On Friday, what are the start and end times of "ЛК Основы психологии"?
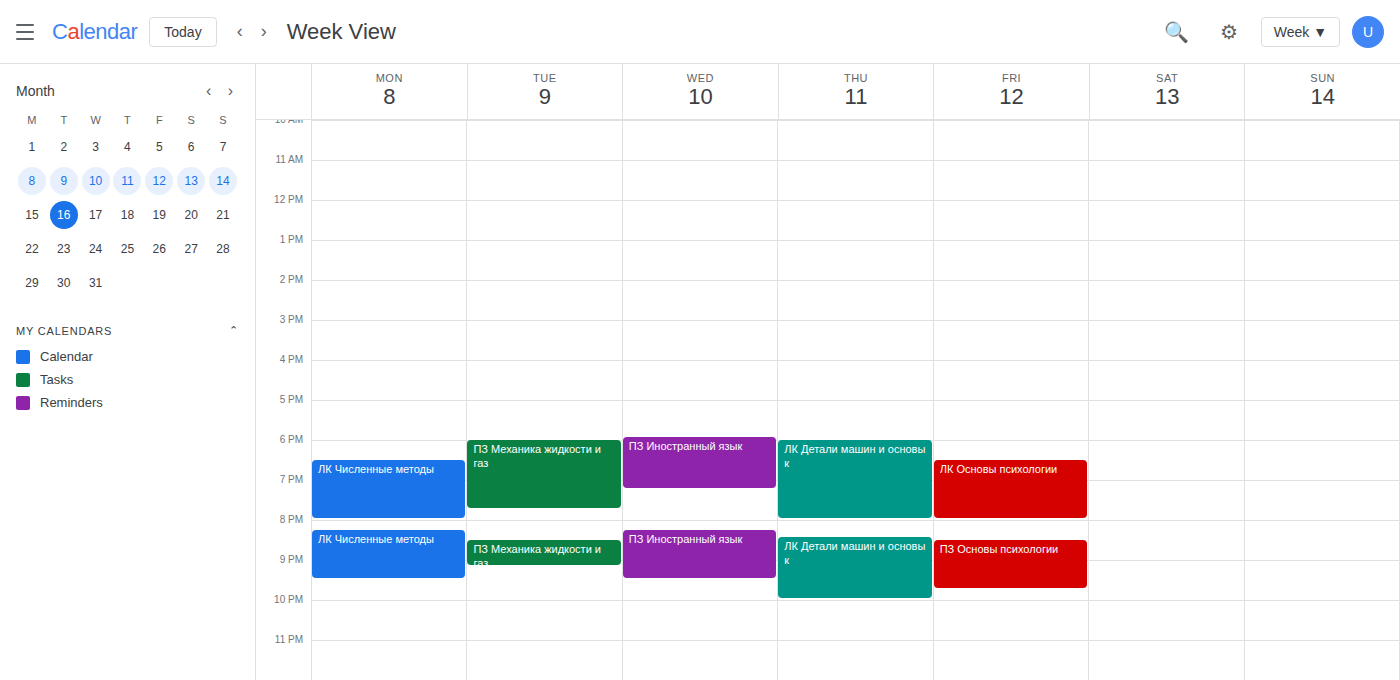
6:30 PM to 8:00 PM